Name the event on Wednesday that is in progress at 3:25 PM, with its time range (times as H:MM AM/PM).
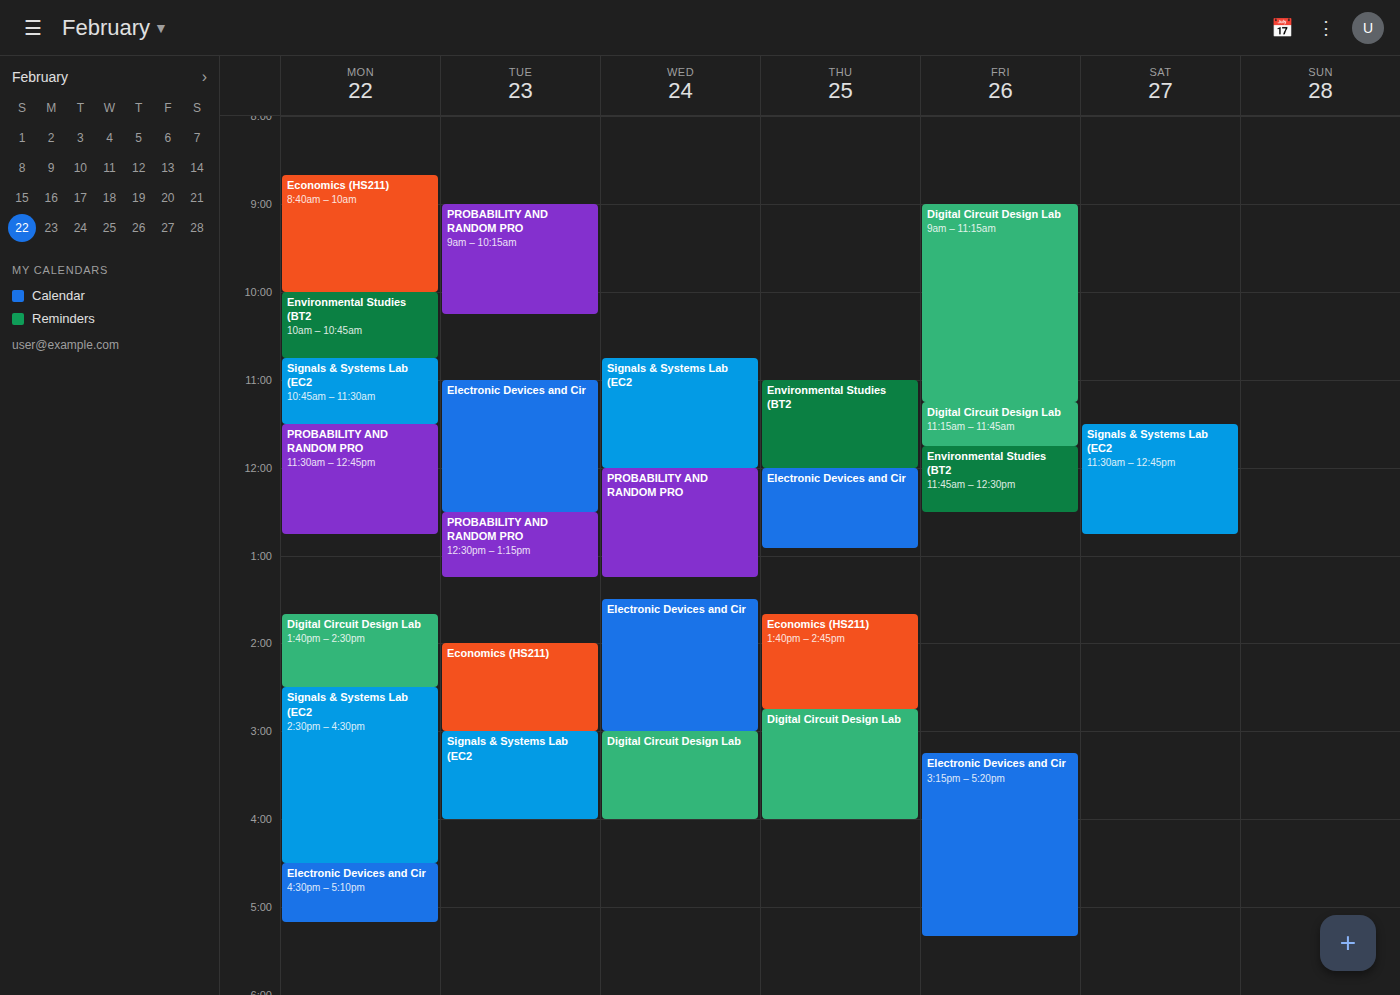
"Digital Circuit Design Lab", 3:00 PM to 4:00 PM